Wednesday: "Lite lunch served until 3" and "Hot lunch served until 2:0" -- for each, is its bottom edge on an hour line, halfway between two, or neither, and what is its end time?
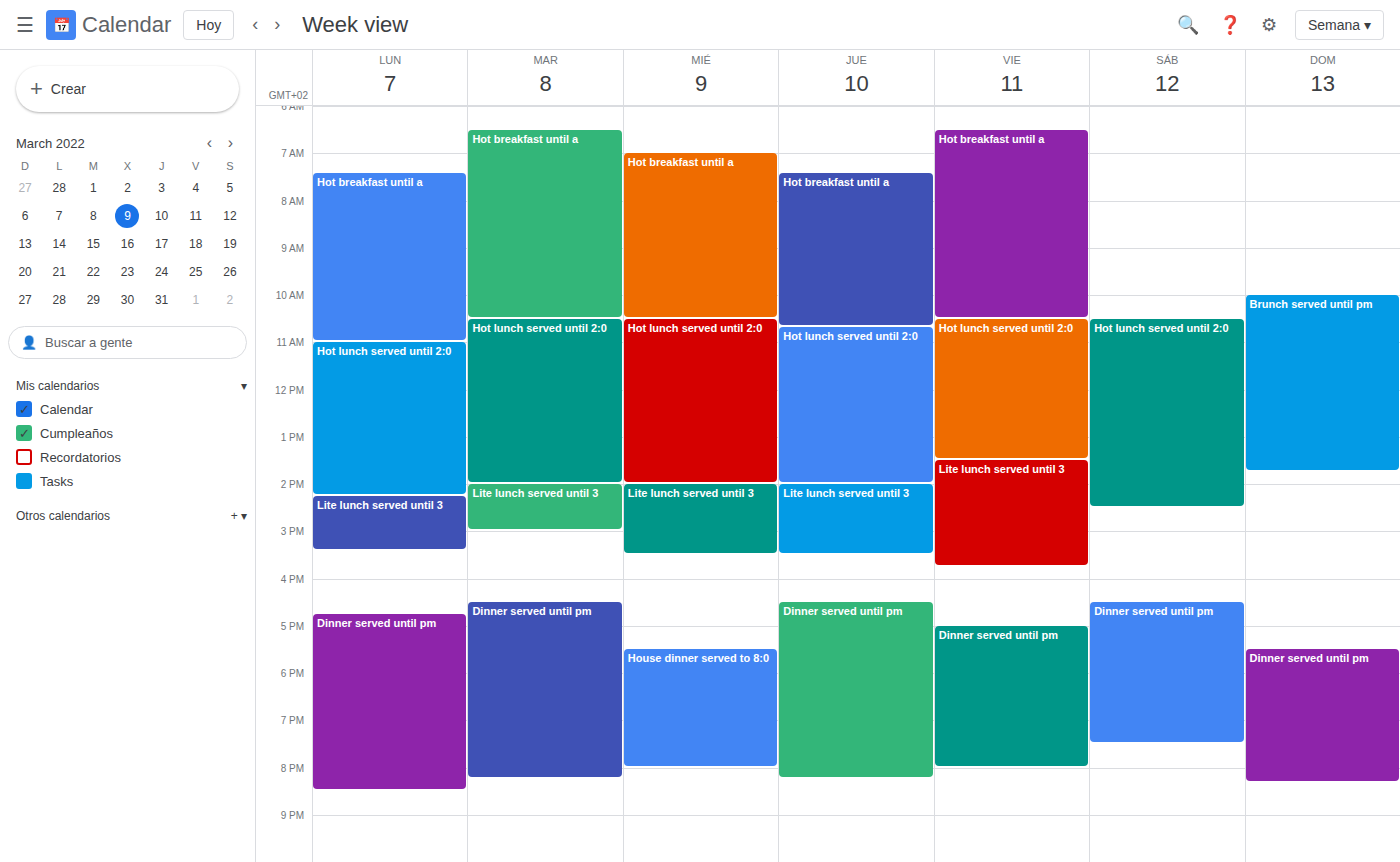
"Lite lunch served until 3": 3:30 PM, halfway between the 3 PM and 4 PM lines. "Hot lunch served until 2:0": 2:00 PM, exactly on the 2 PM line.